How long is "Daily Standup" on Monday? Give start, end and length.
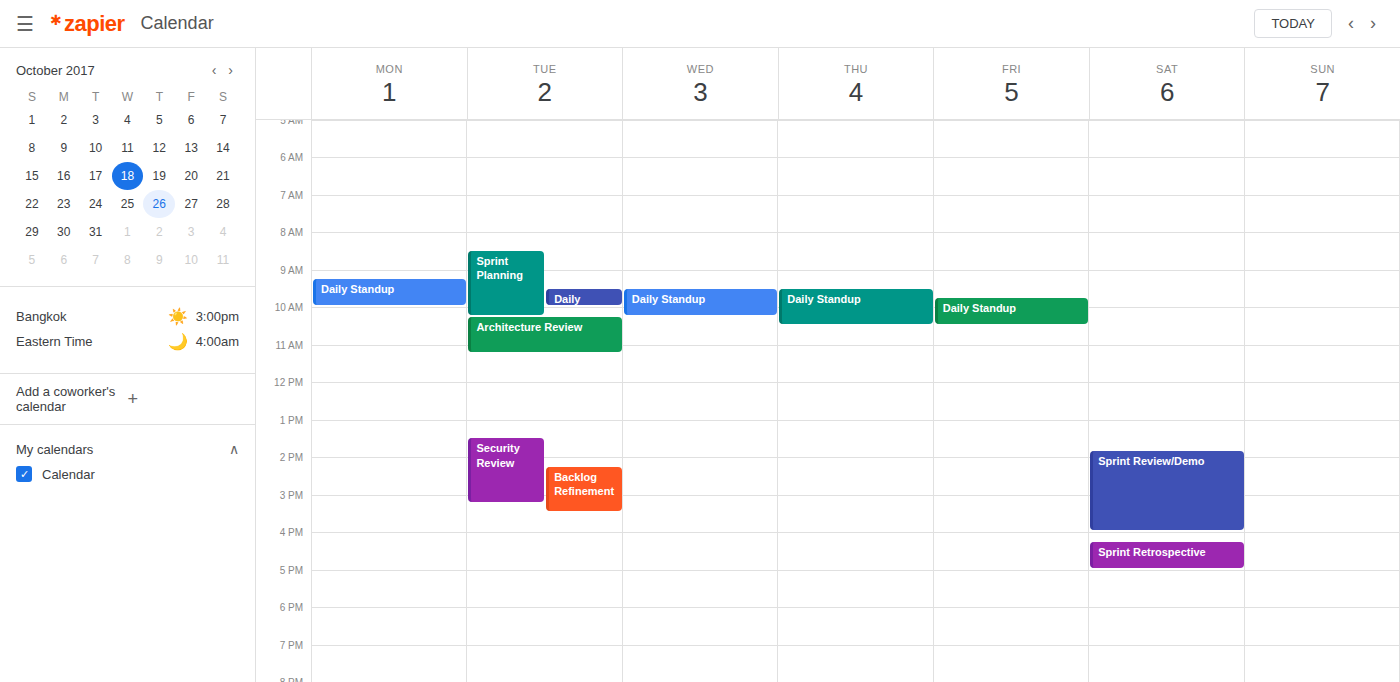
9:15 AM to 10:00 AM, 45 minutes